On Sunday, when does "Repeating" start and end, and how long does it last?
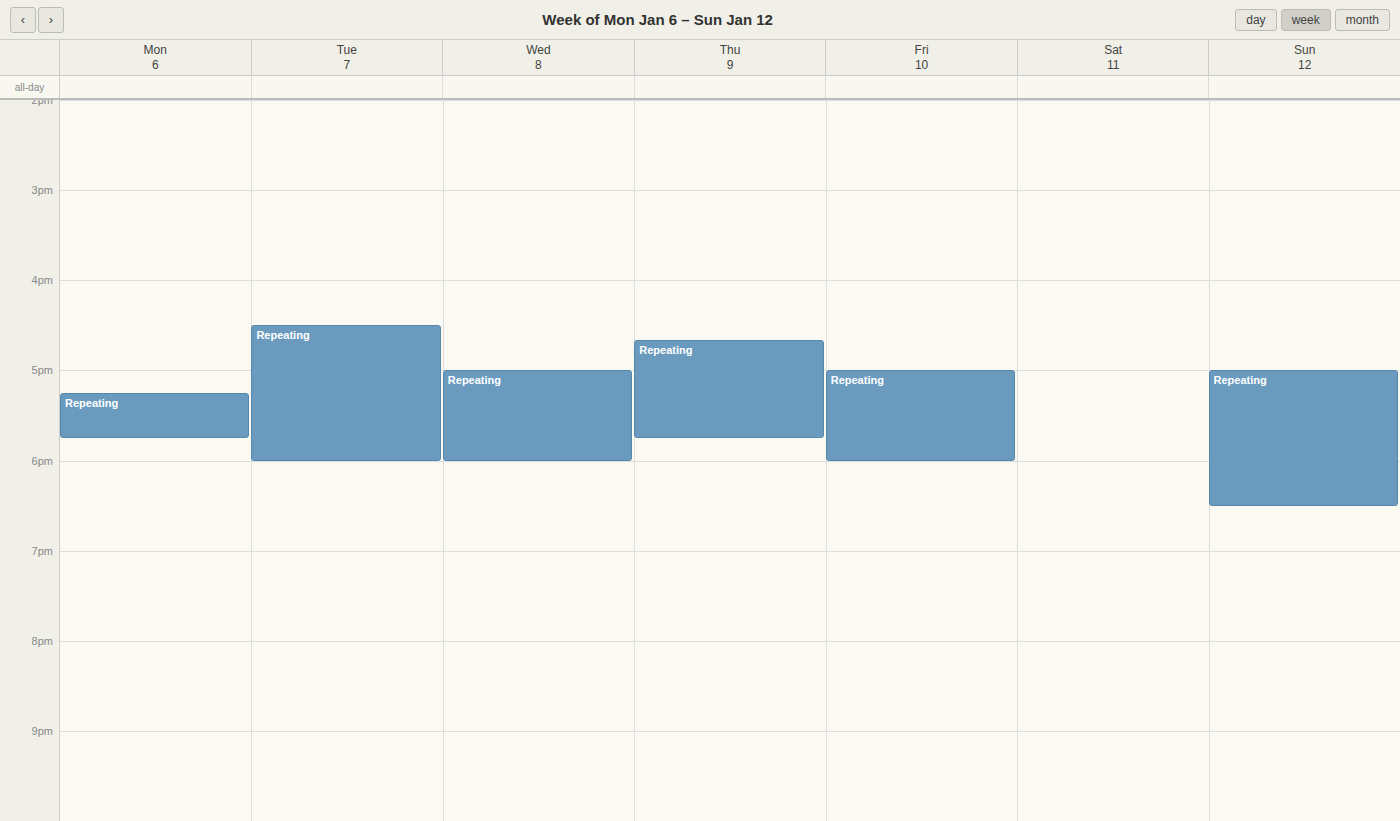
5:00 PM to 6:30 PM, 1 hour 30 minutes